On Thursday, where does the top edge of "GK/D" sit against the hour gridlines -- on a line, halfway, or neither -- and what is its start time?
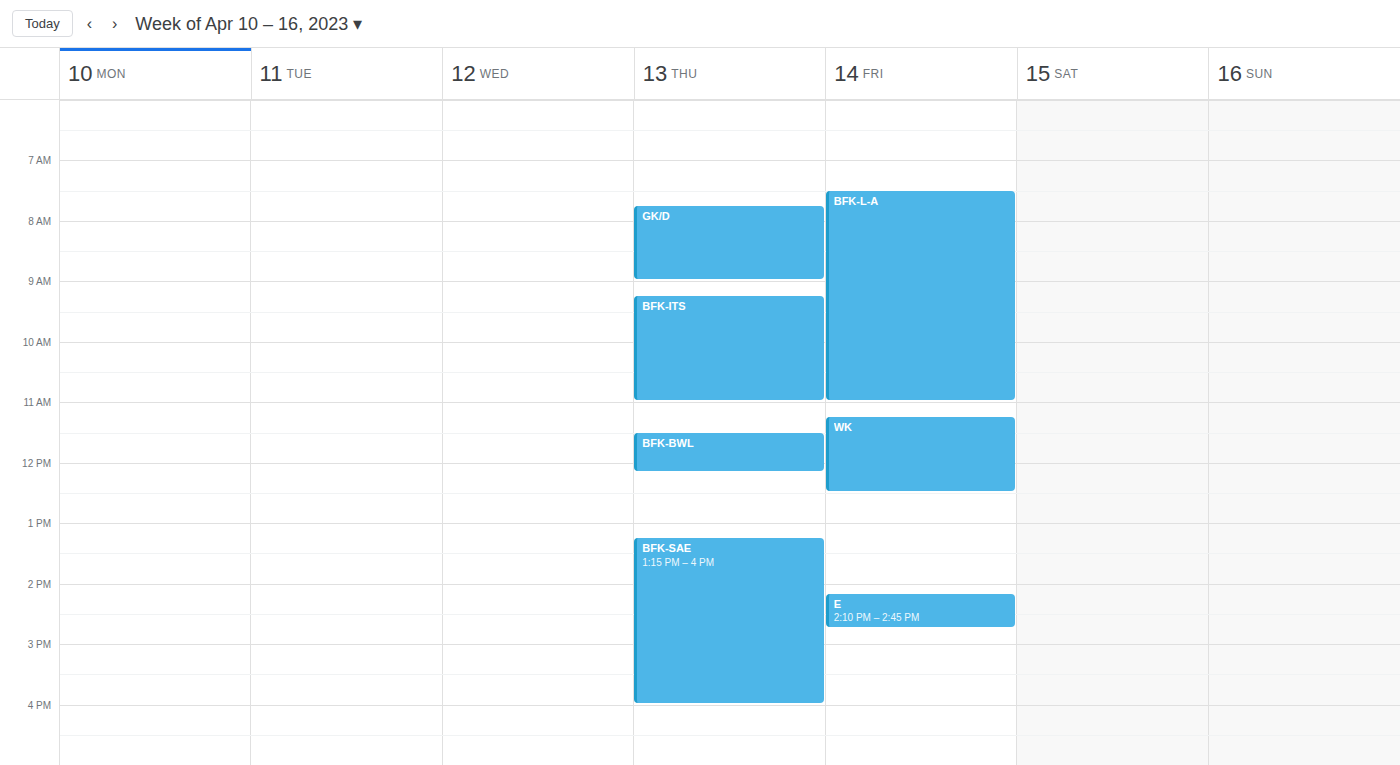
7:45 AM -- neither: three quarters of the way from the 7 AM line to the 8 AM line.